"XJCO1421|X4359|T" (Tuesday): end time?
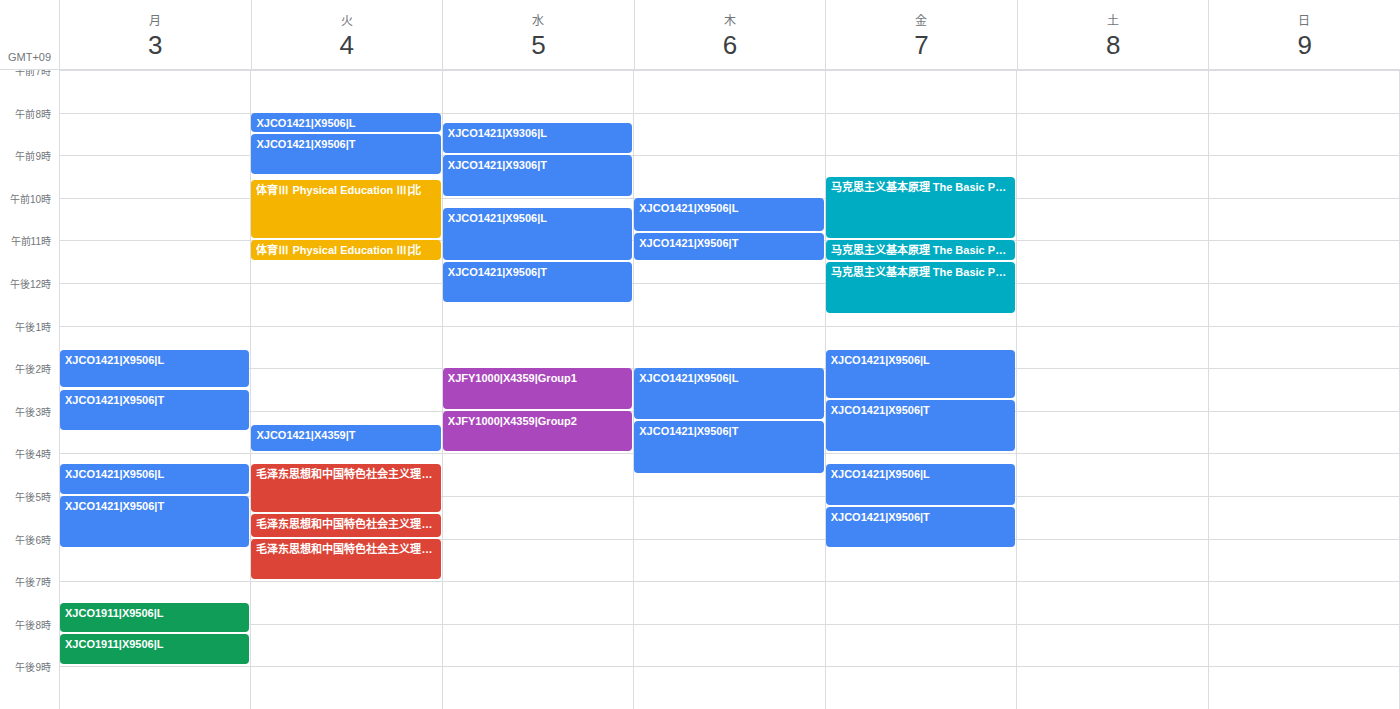
4:00 PM